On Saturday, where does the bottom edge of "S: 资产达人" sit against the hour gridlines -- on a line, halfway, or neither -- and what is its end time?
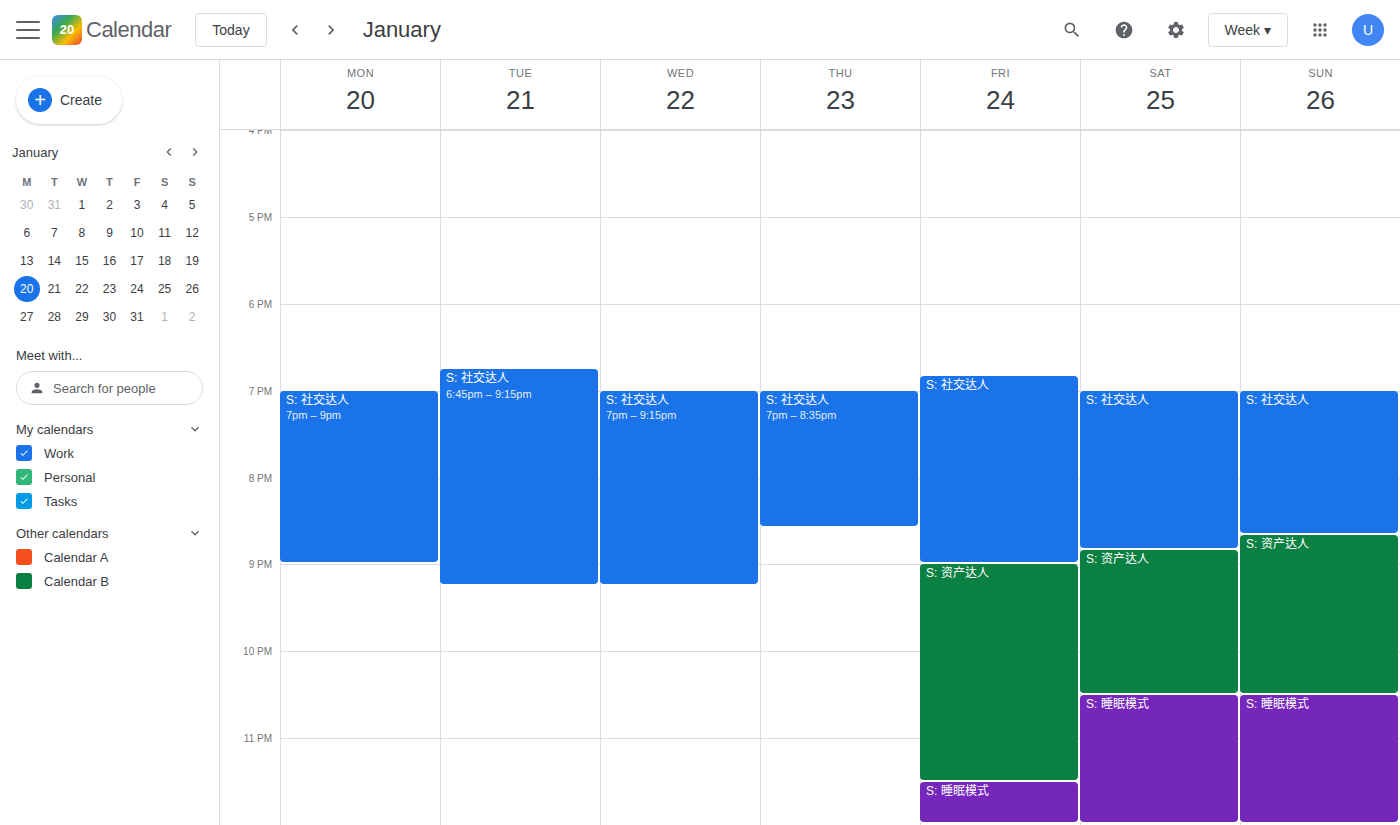
10:30 PM -- halfway between the 10 PM and 11 PM lines.